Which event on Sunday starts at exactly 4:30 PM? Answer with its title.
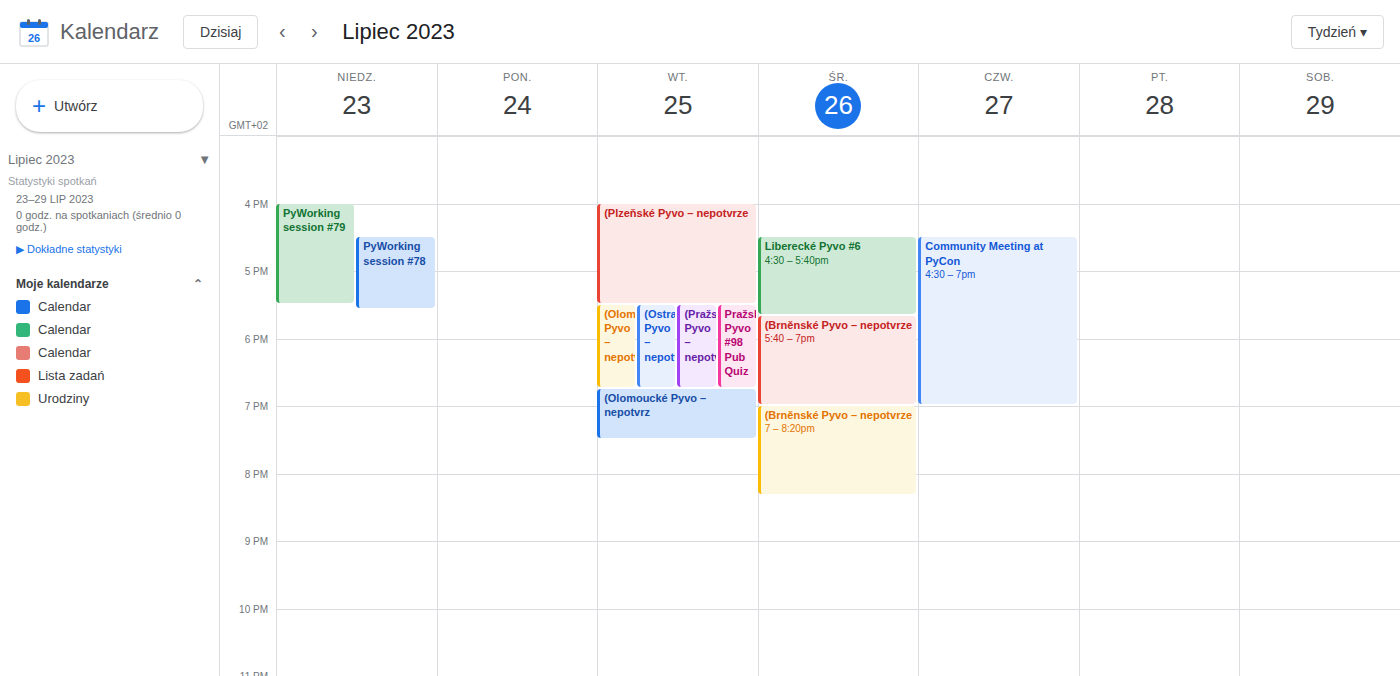
"PyWorking session #78"